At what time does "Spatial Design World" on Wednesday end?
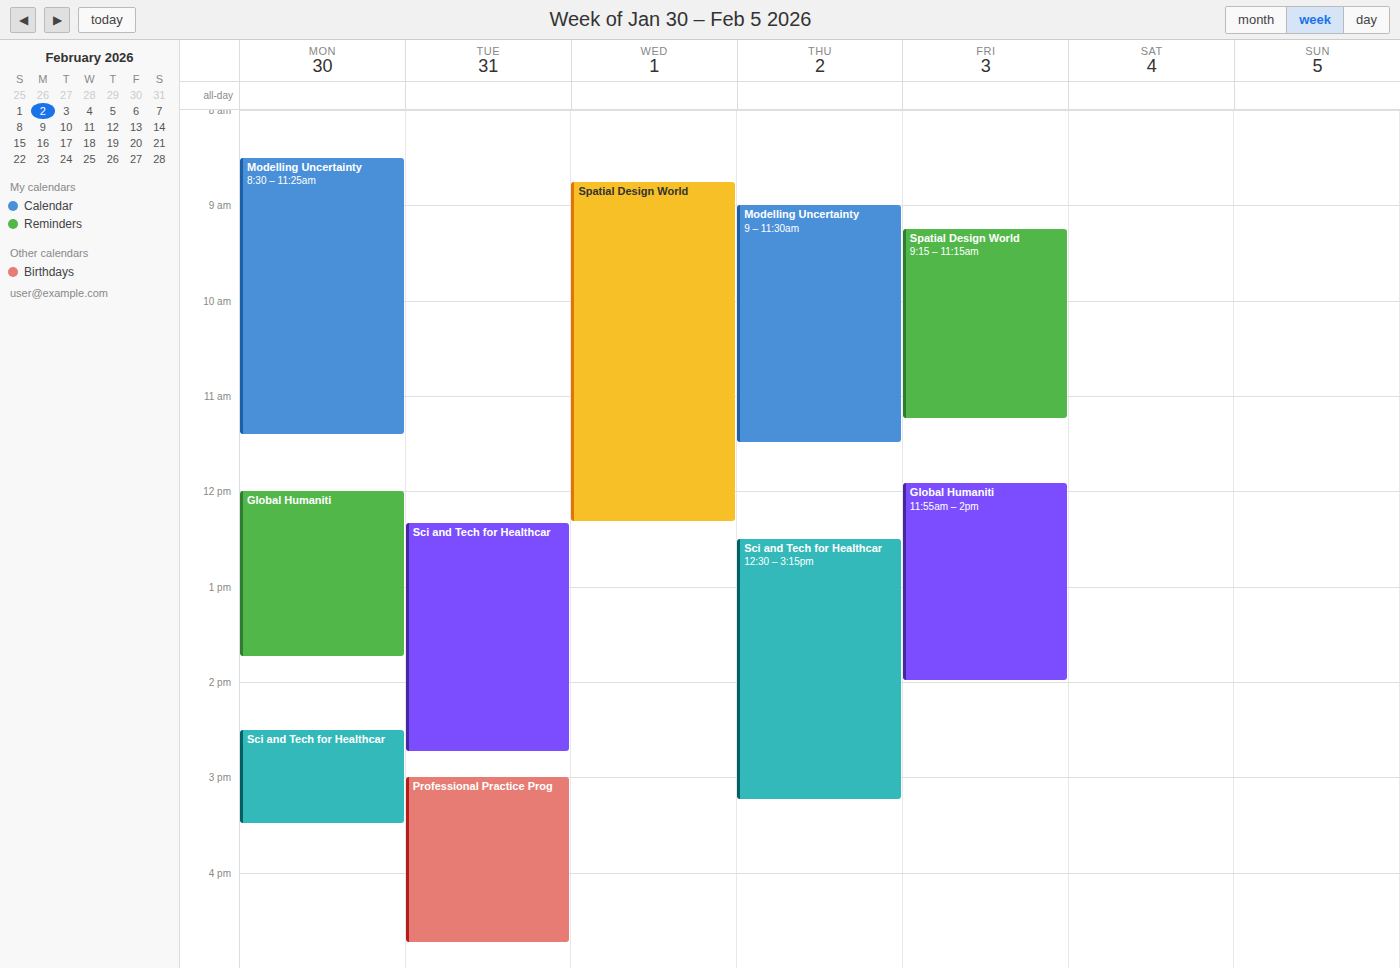
12:20